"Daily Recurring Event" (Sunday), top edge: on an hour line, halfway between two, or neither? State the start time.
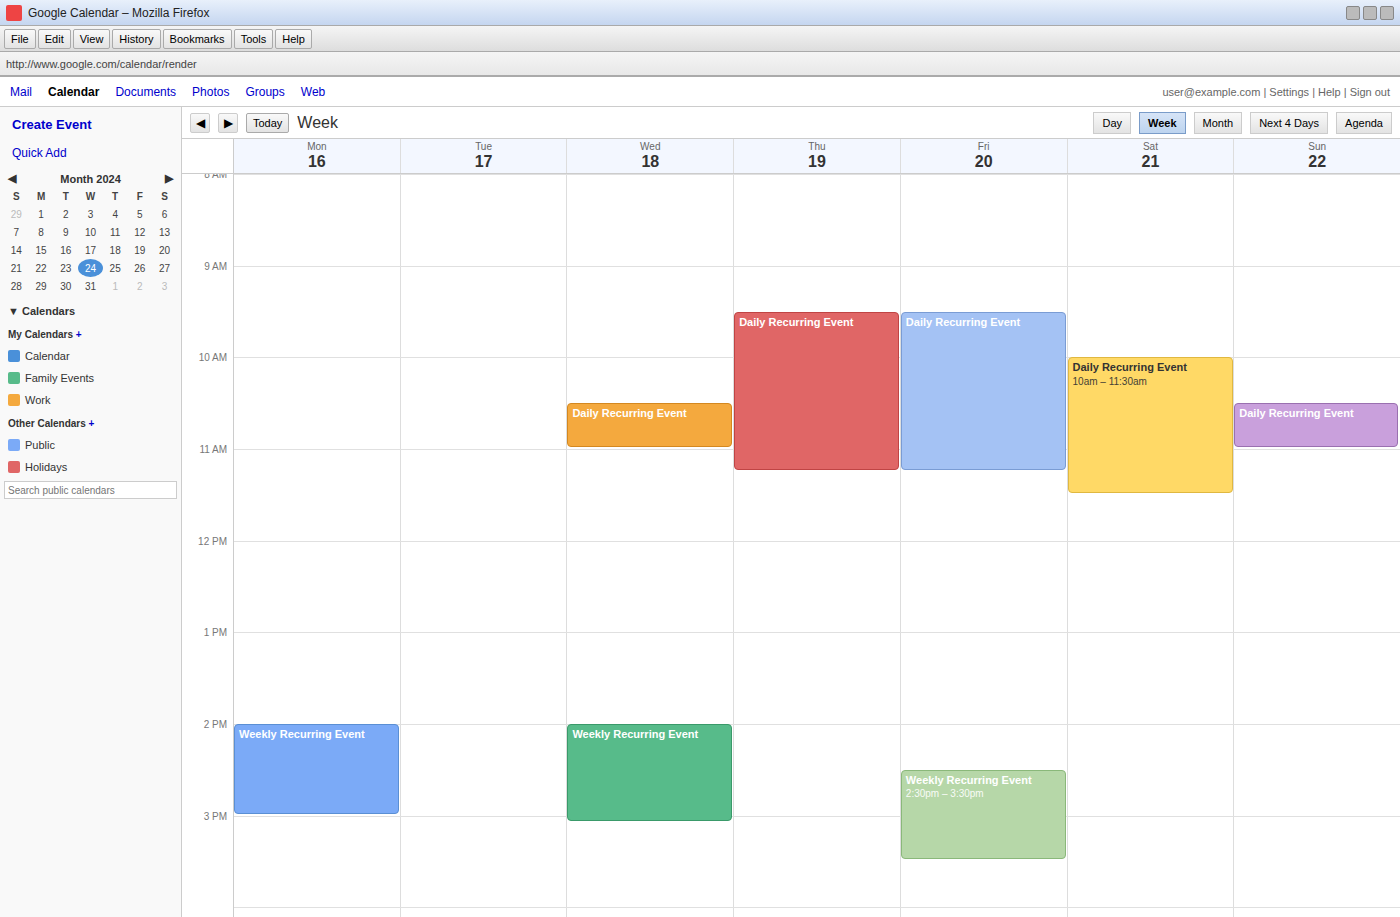
10:30 AM -- halfway between the 10 AM and 11 AM lines.